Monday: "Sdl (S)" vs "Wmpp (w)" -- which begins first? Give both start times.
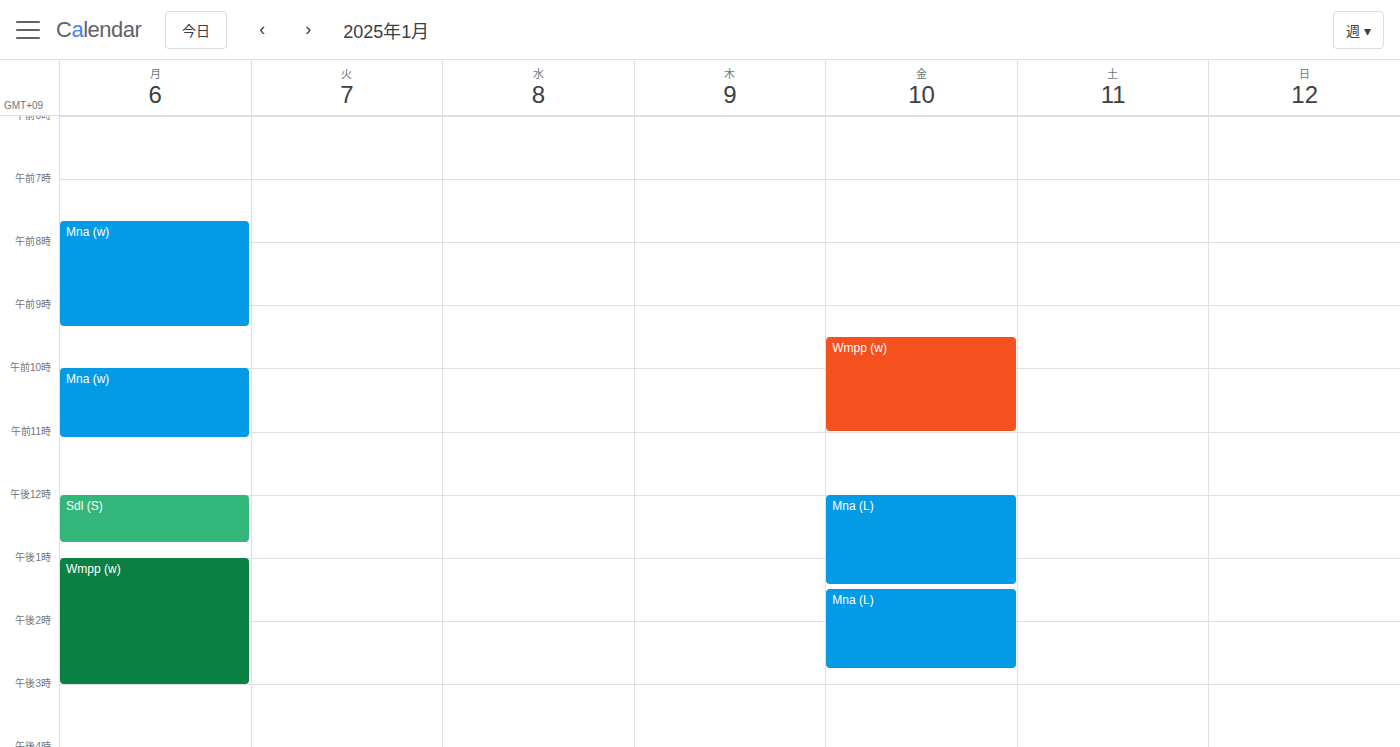
"Sdl (S)" 12:00 PM; "Wmpp (w)" 1:00 PM.